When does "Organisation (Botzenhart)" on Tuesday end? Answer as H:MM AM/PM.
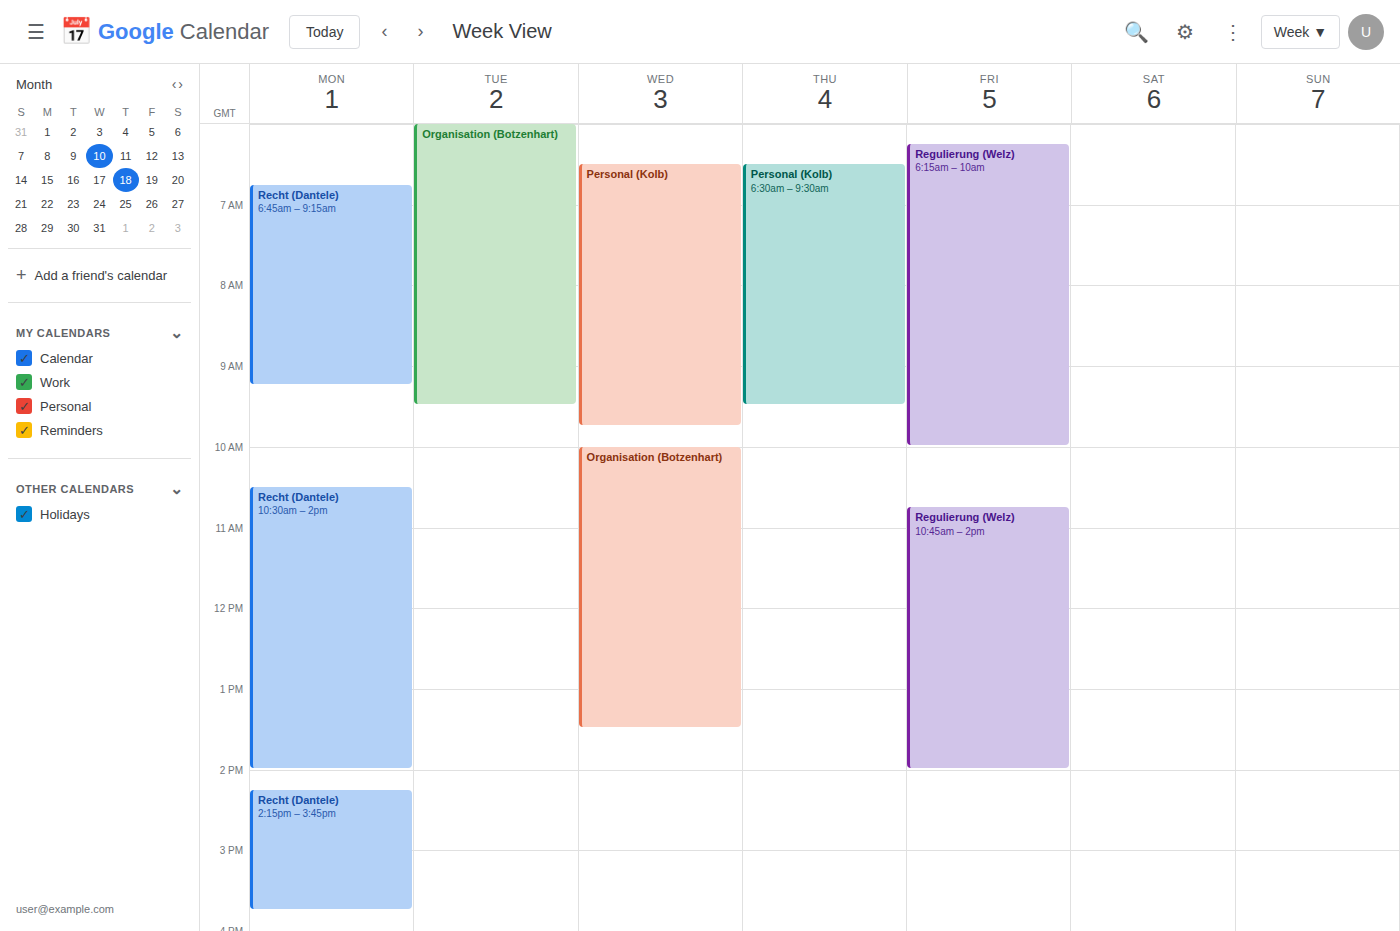
9:30 AM